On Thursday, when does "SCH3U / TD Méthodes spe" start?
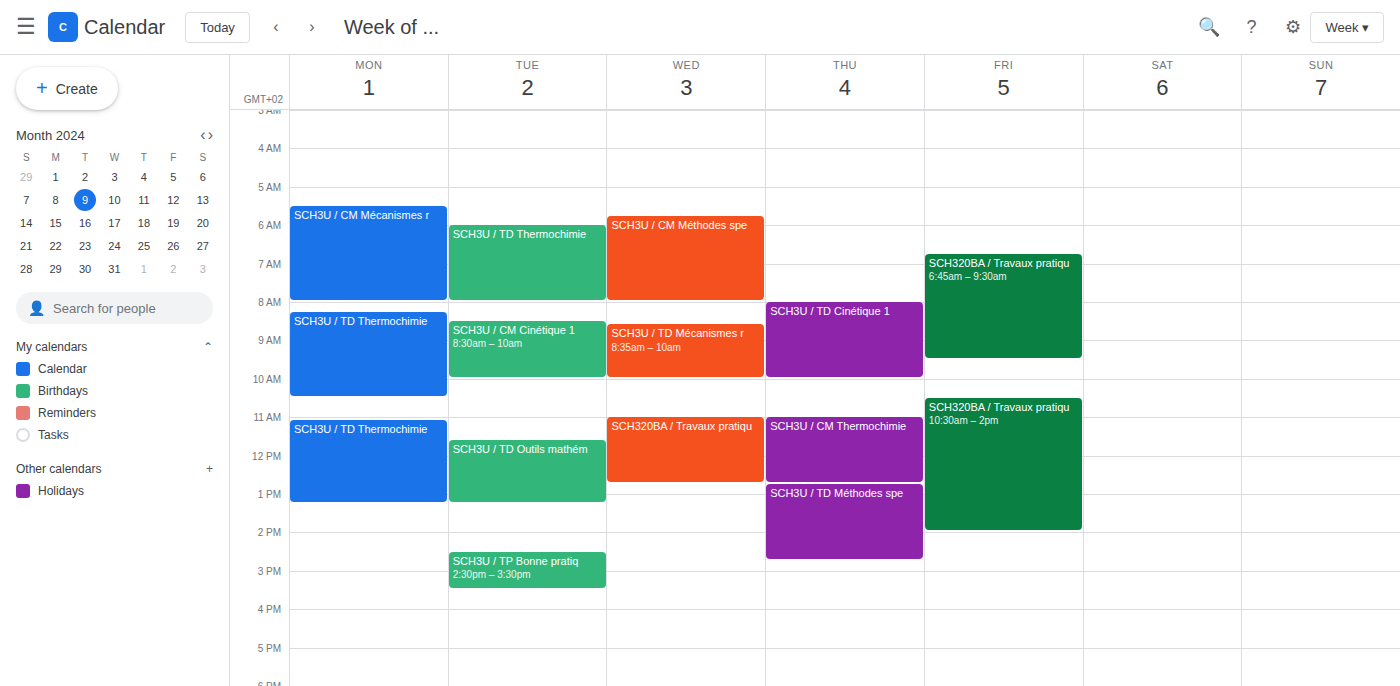
12:45 PM